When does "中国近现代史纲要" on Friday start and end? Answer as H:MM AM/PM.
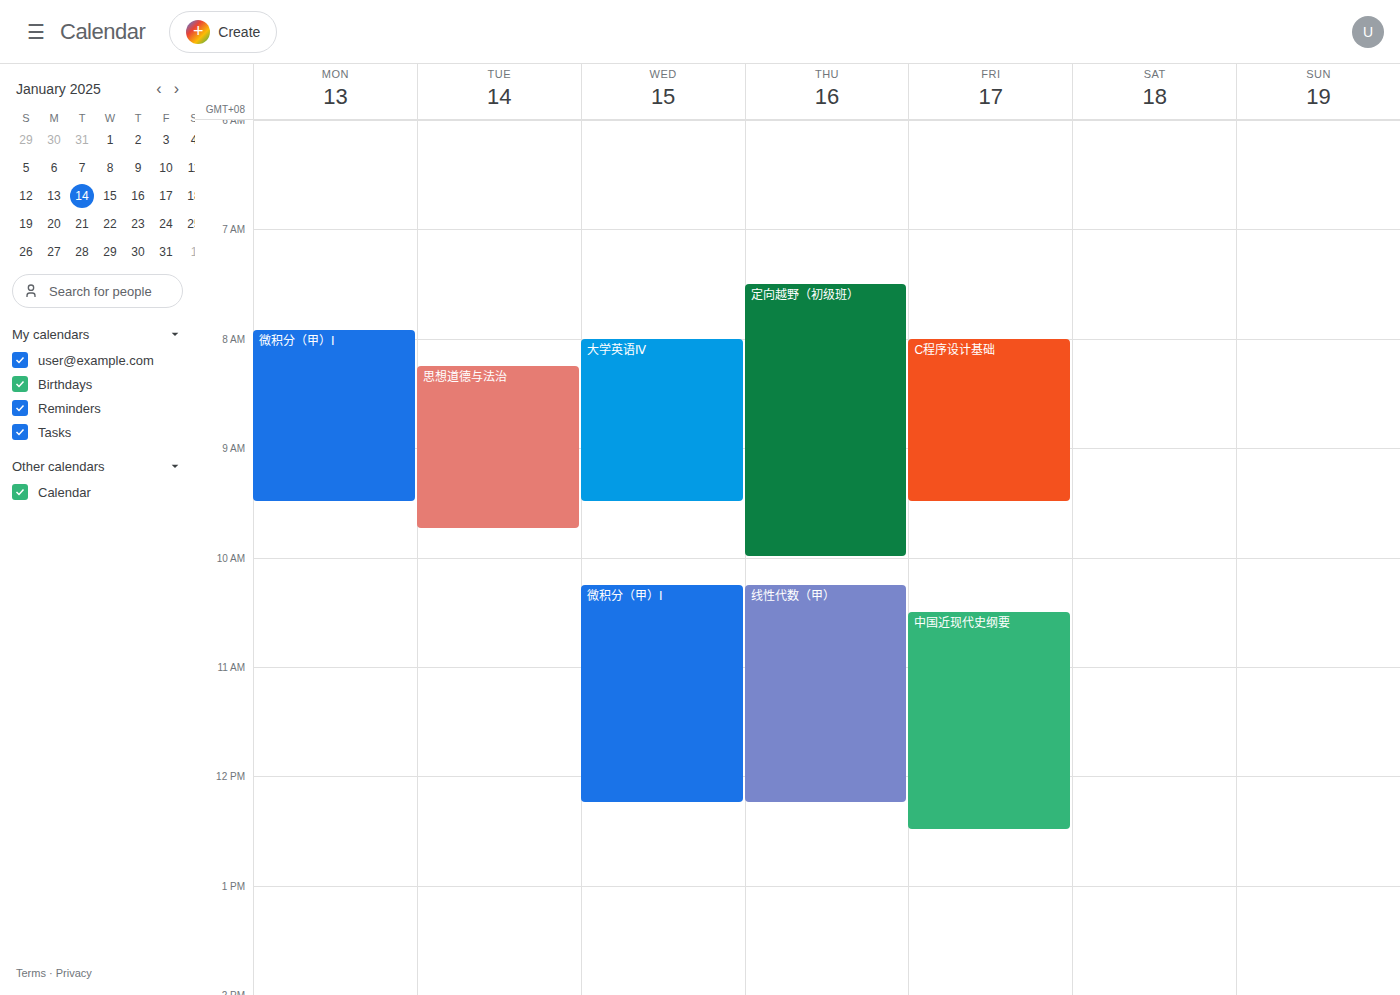
10:30 AM to 12:30 PM